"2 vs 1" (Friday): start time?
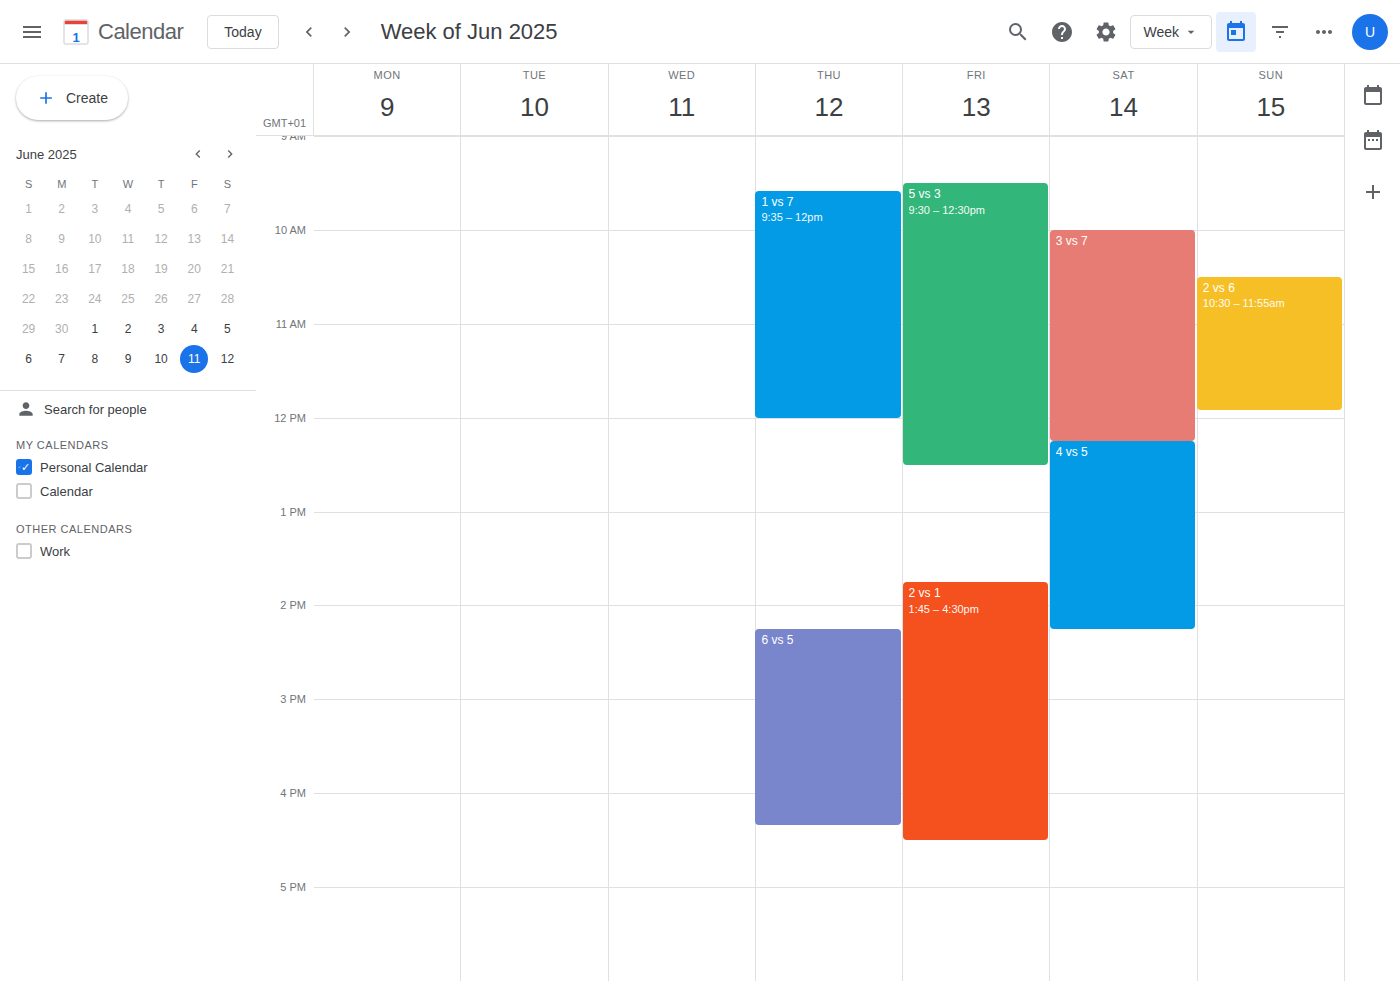
13:45